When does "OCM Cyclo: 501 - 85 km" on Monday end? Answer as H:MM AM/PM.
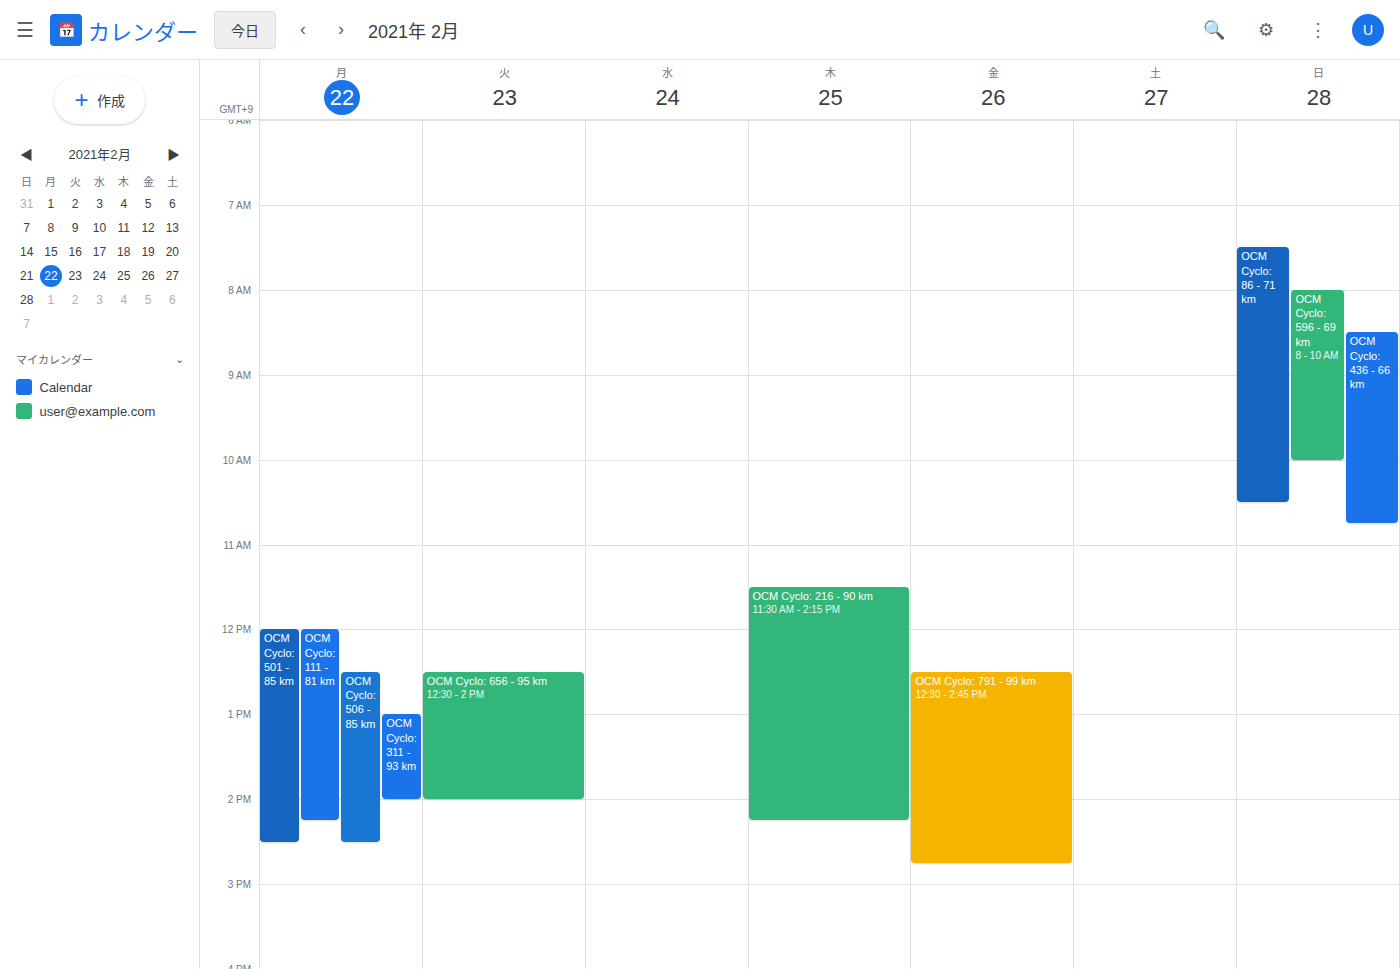
2:30 PM